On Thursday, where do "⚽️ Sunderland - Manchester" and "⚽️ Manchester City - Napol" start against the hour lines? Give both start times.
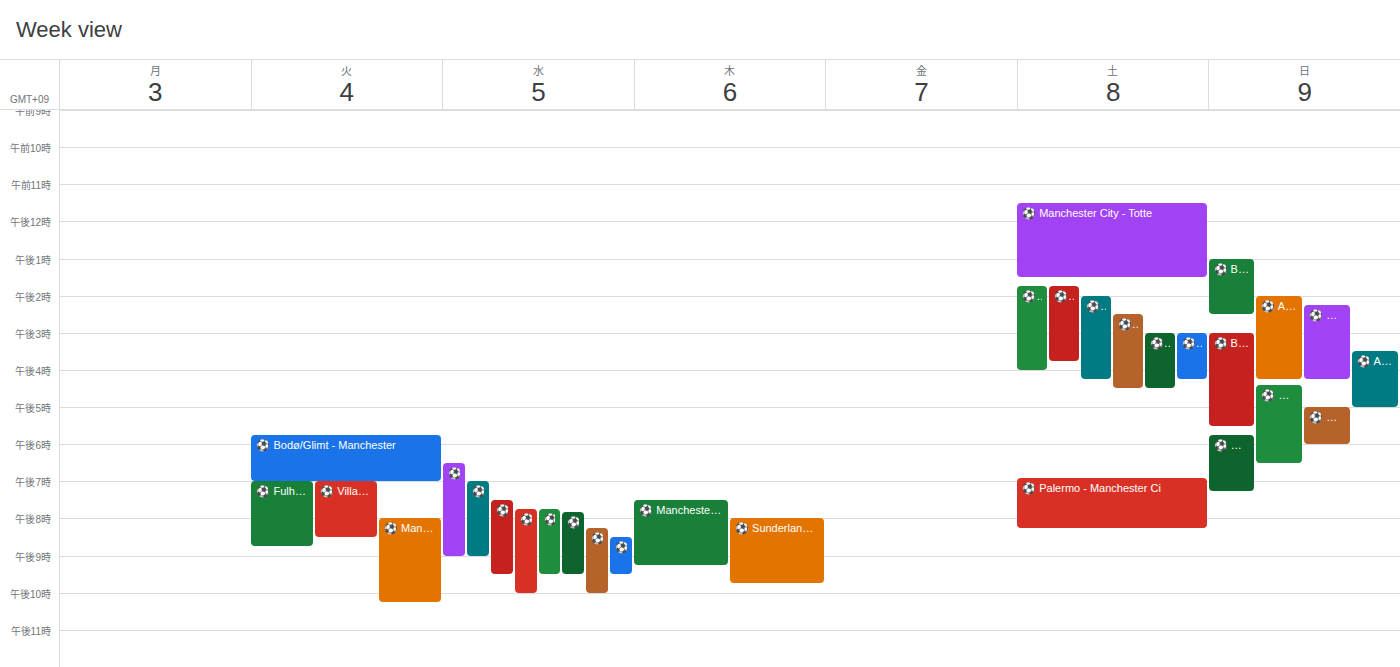
"⚽️ Sunderland - Manchester": 8:00 PM, exactly on the 8 PM line. "⚽️ Manchester City - Napol": 7:30 PM, halfway between the 7 PM and 8 PM lines.